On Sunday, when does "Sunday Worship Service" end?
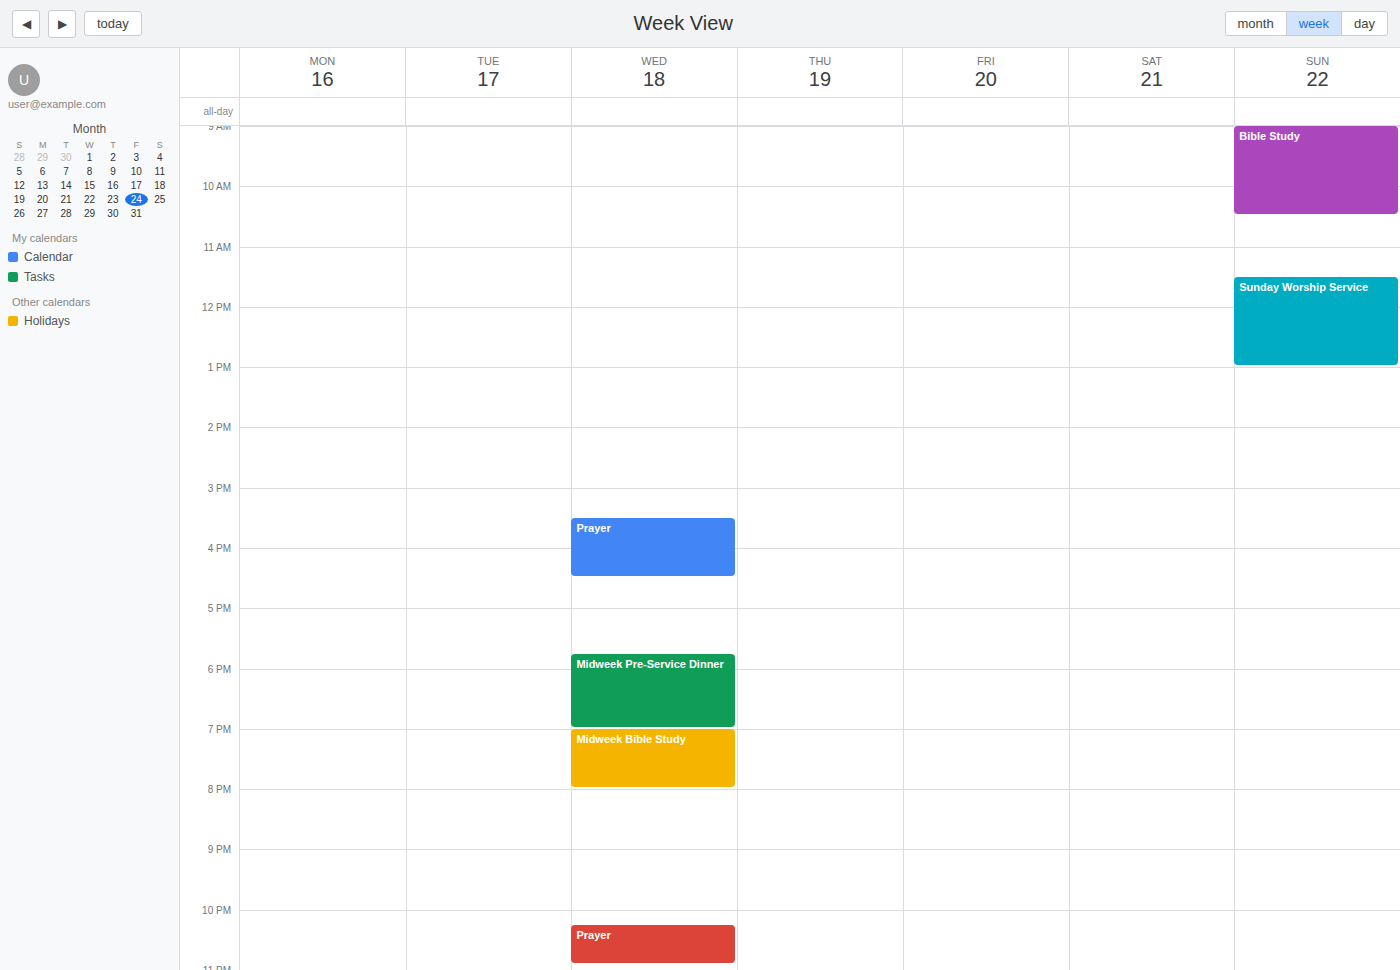
1:00 PM